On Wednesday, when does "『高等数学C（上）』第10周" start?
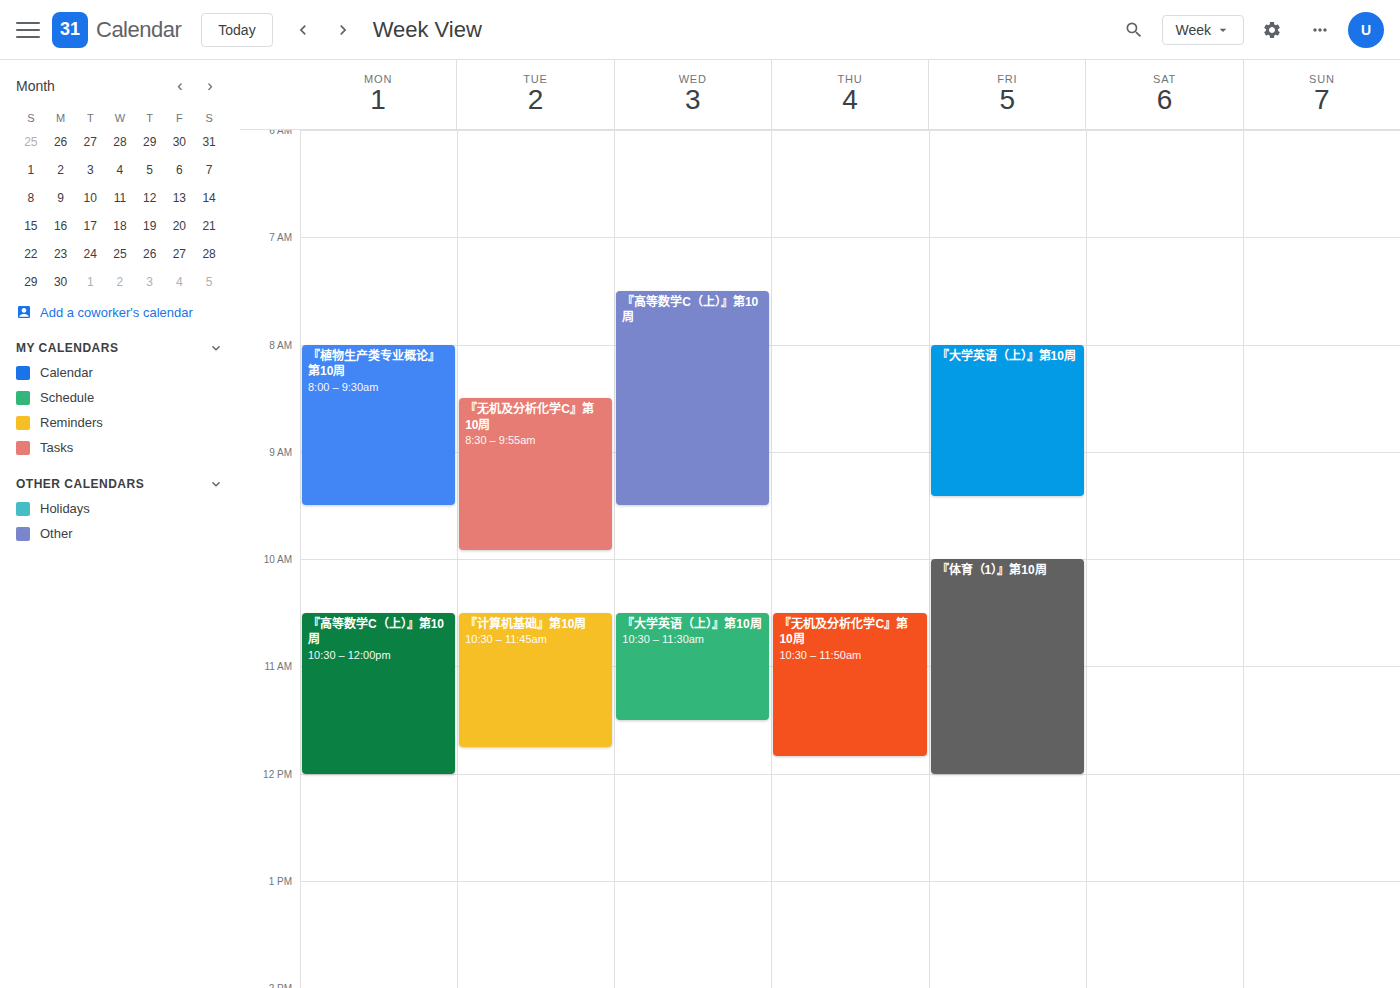
7:30 AM